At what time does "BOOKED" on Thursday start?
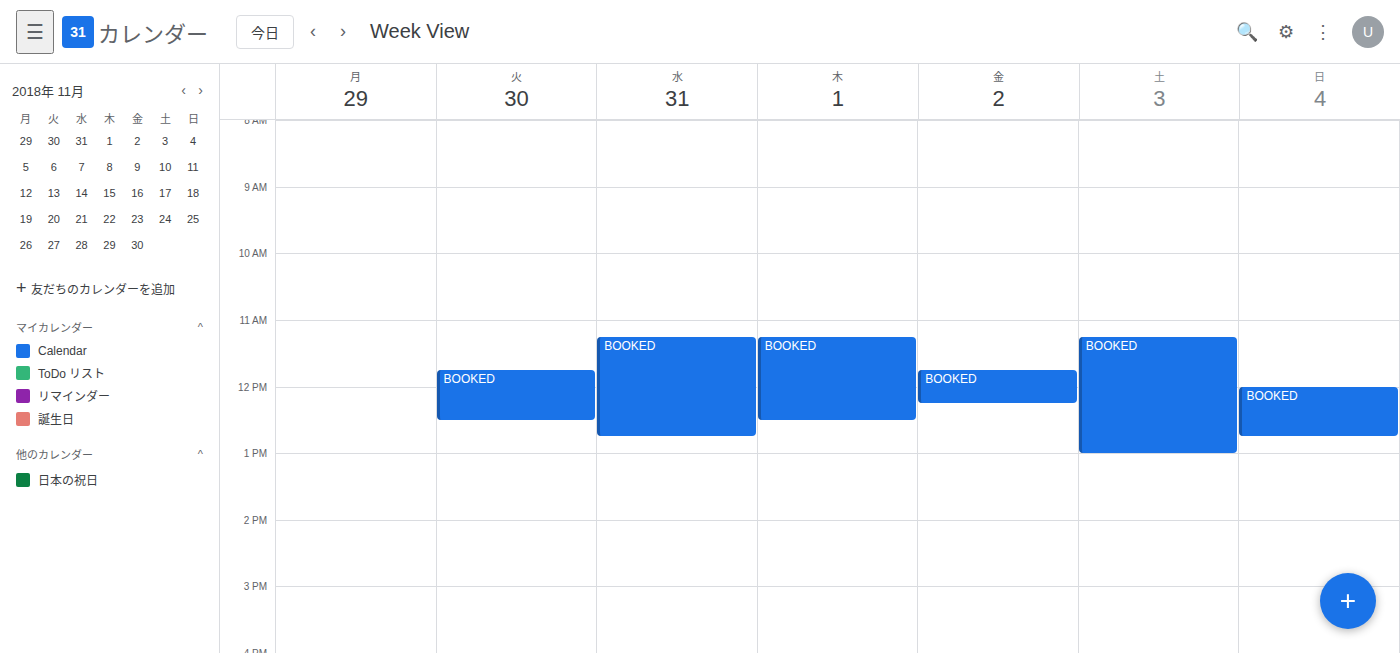
11:15